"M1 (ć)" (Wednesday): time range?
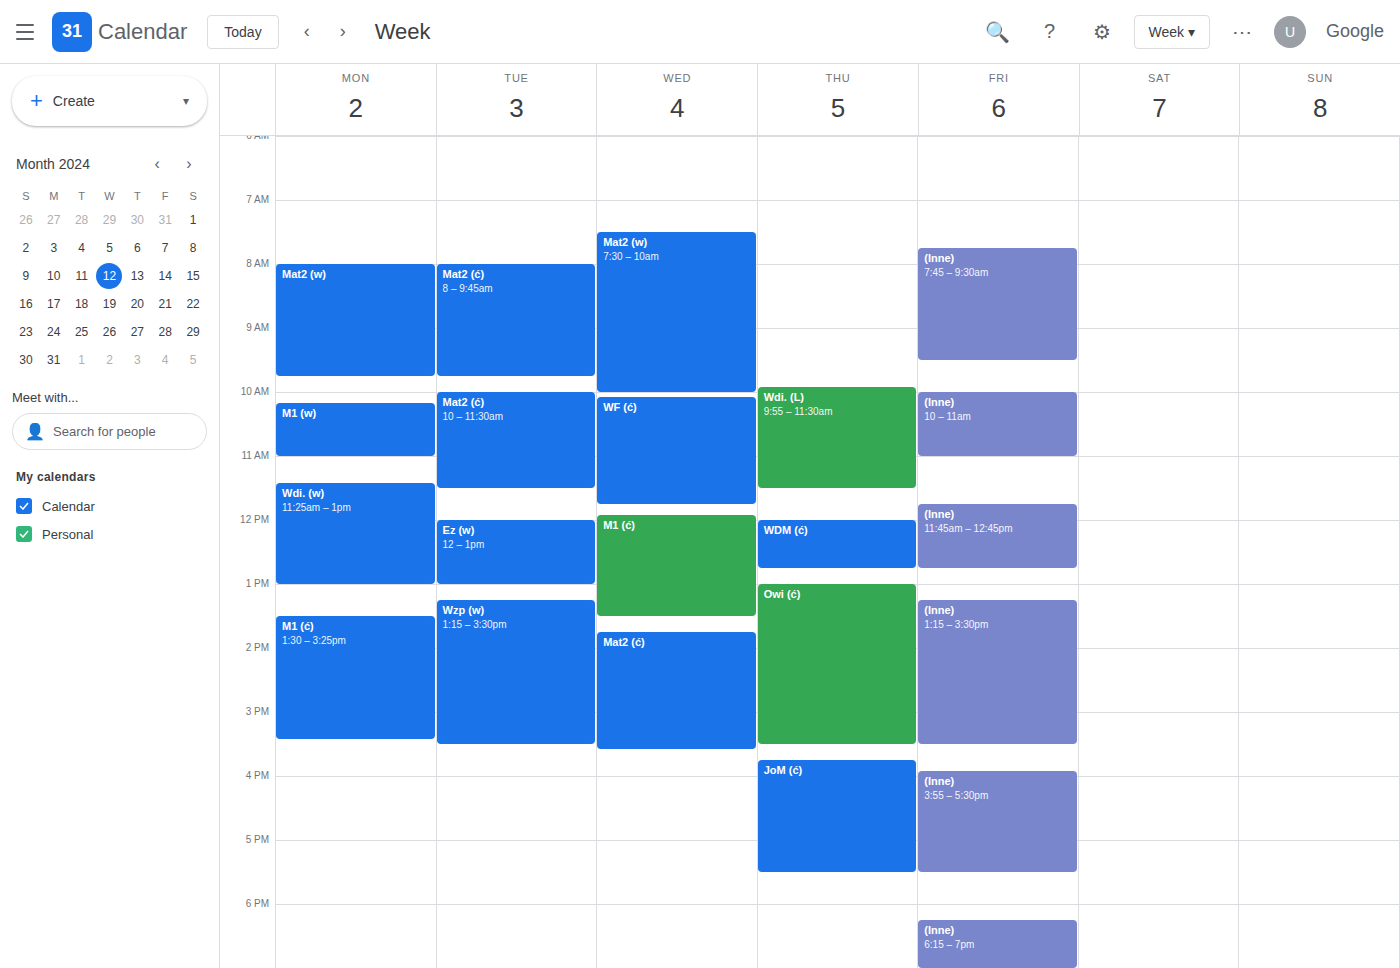
11:55 AM to 1:30 PM